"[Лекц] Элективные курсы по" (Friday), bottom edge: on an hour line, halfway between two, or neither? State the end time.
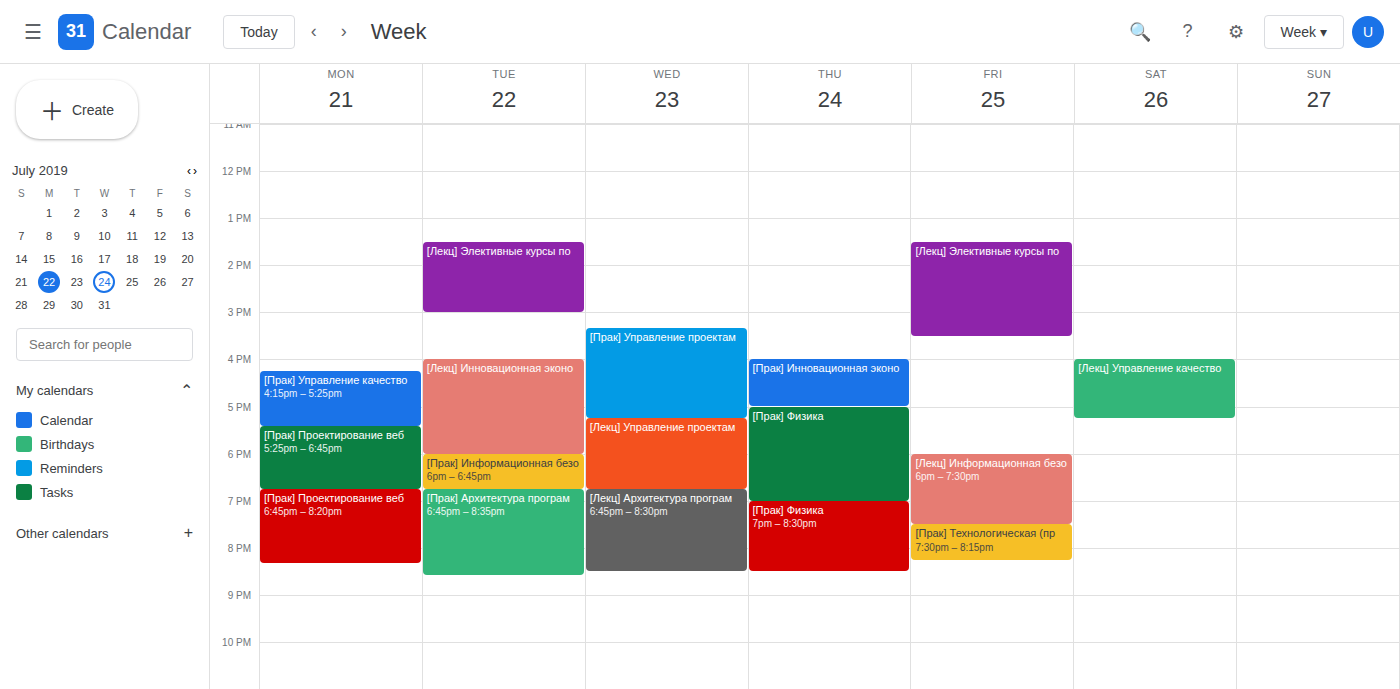
3:30 PM -- halfway between the 3 PM and 4 PM lines.